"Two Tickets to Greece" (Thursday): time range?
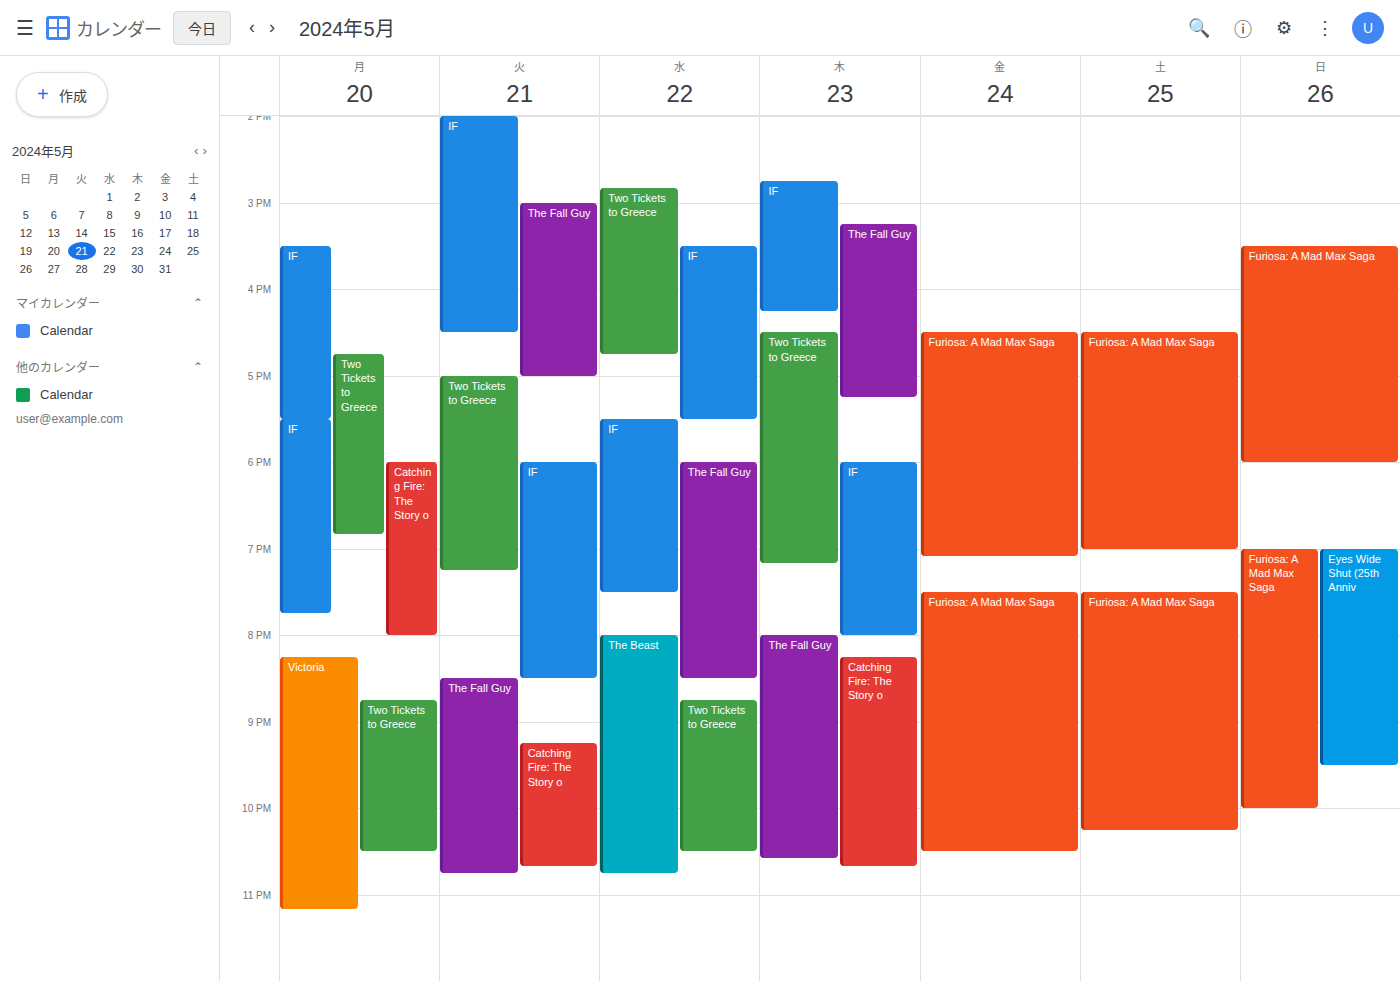
4:30 PM to 7:10 PM